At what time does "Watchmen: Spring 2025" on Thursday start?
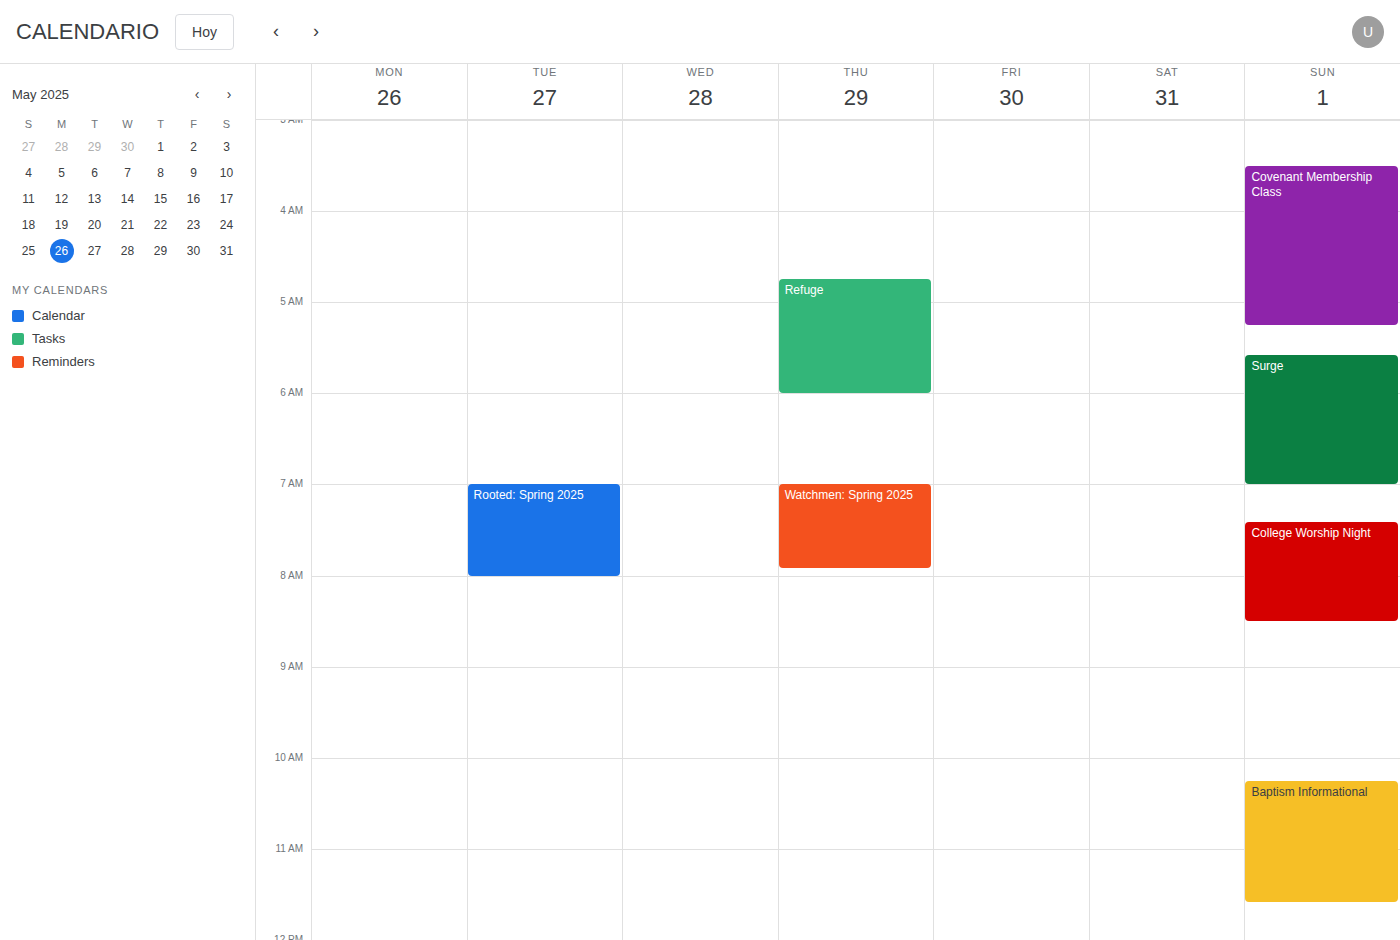
07:00